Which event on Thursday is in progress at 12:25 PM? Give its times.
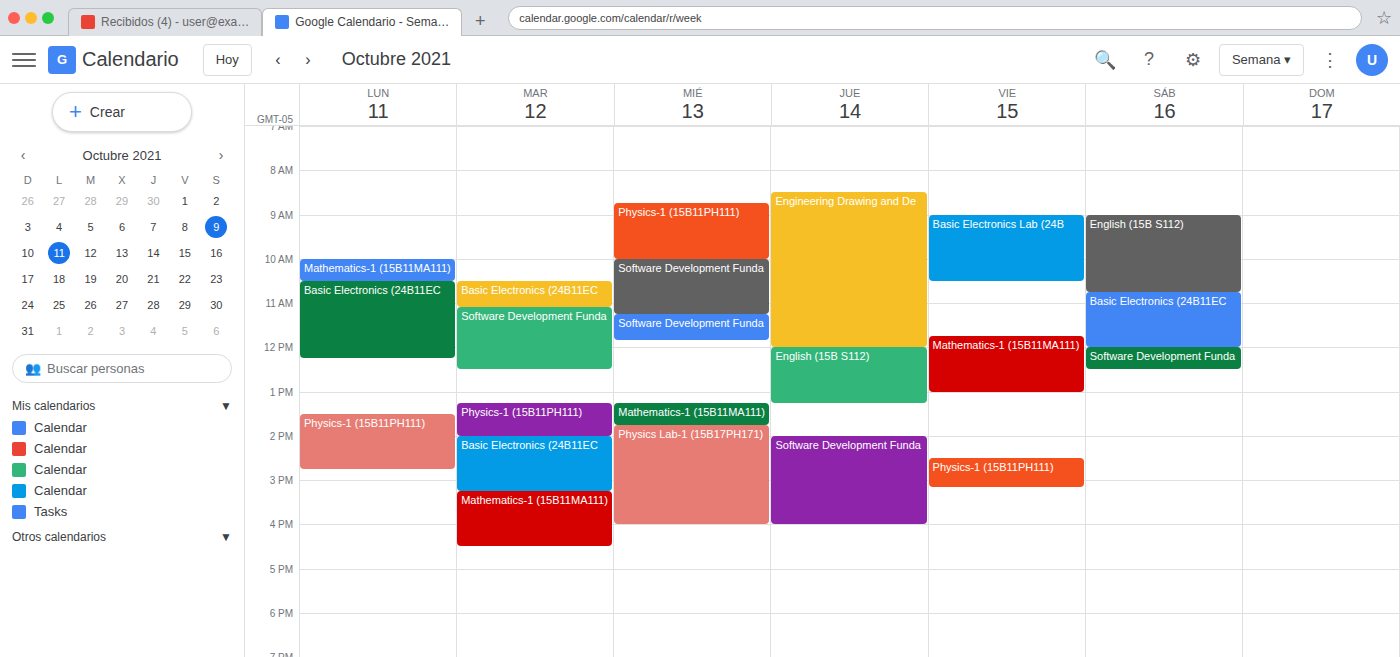
"English (15B S112)", 12:00 PM to 1:15 PM